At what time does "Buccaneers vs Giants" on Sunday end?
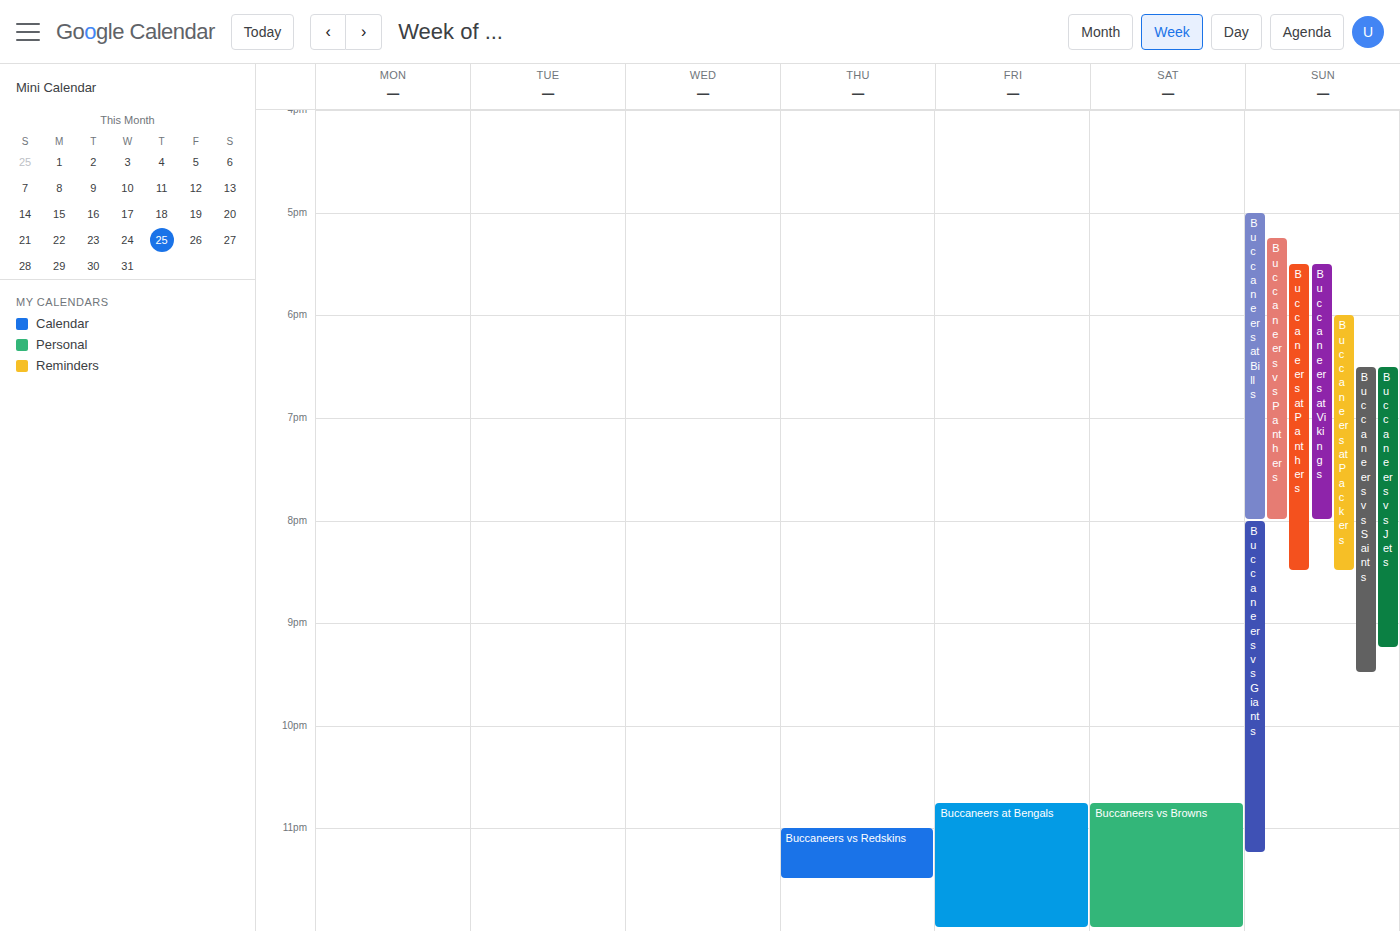
11:15 PM